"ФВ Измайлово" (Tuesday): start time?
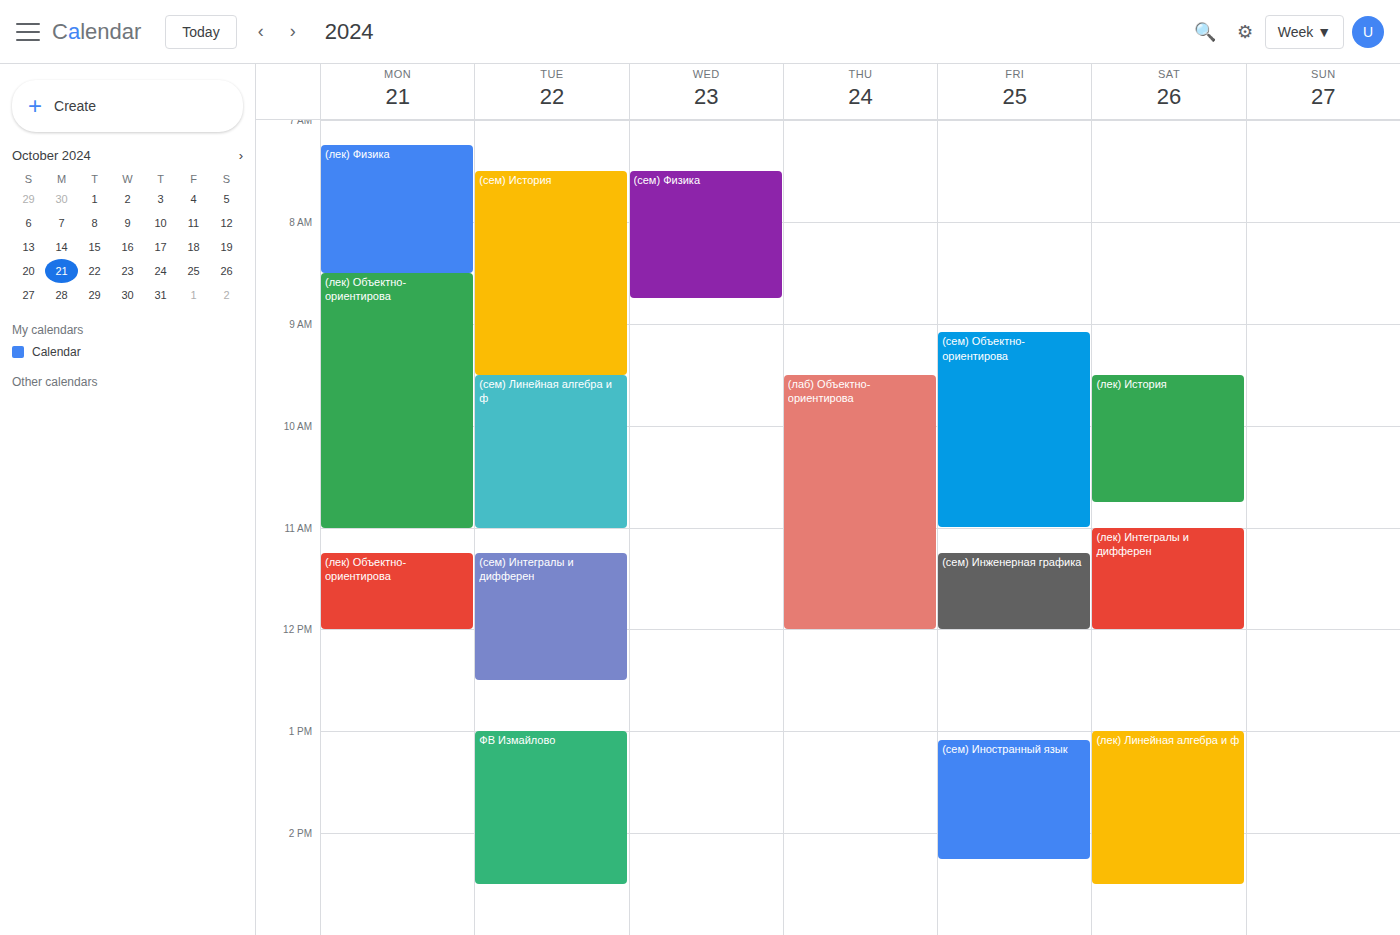
13:00